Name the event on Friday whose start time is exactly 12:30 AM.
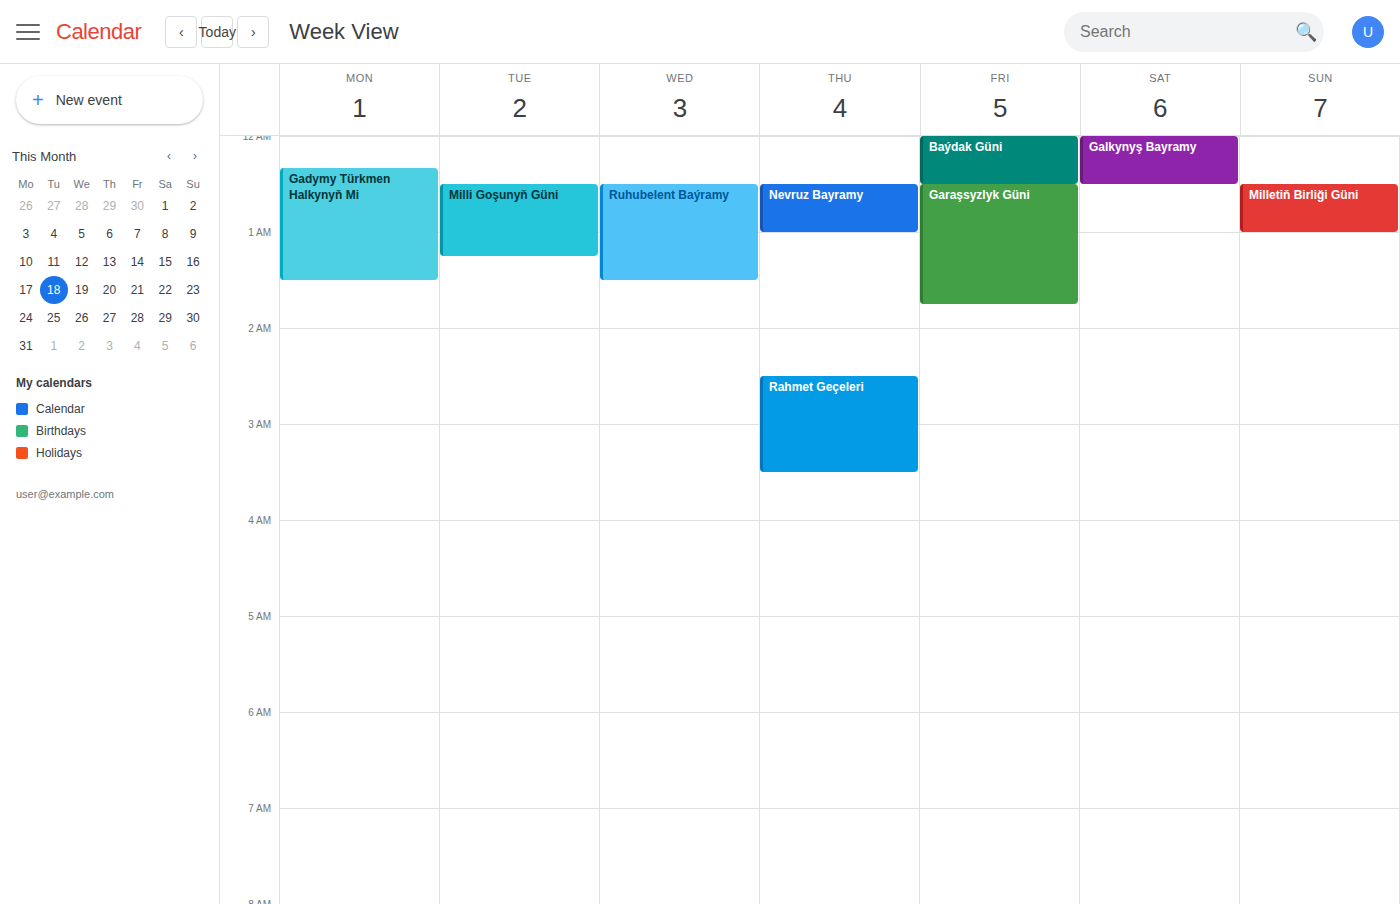
"Garaşsyzlyk Güni"